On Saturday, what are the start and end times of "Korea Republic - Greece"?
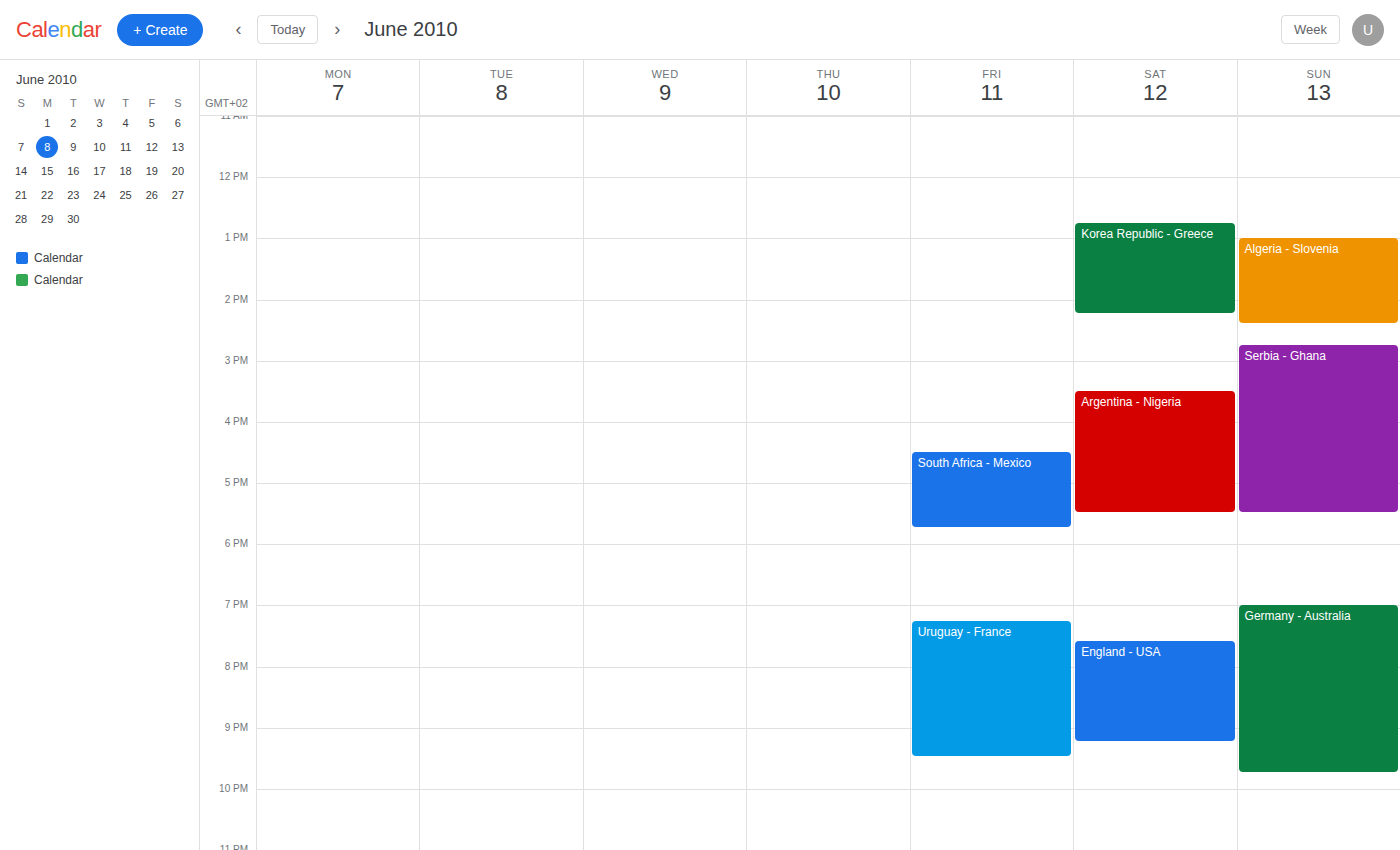
12:45 PM to 2:15 PM